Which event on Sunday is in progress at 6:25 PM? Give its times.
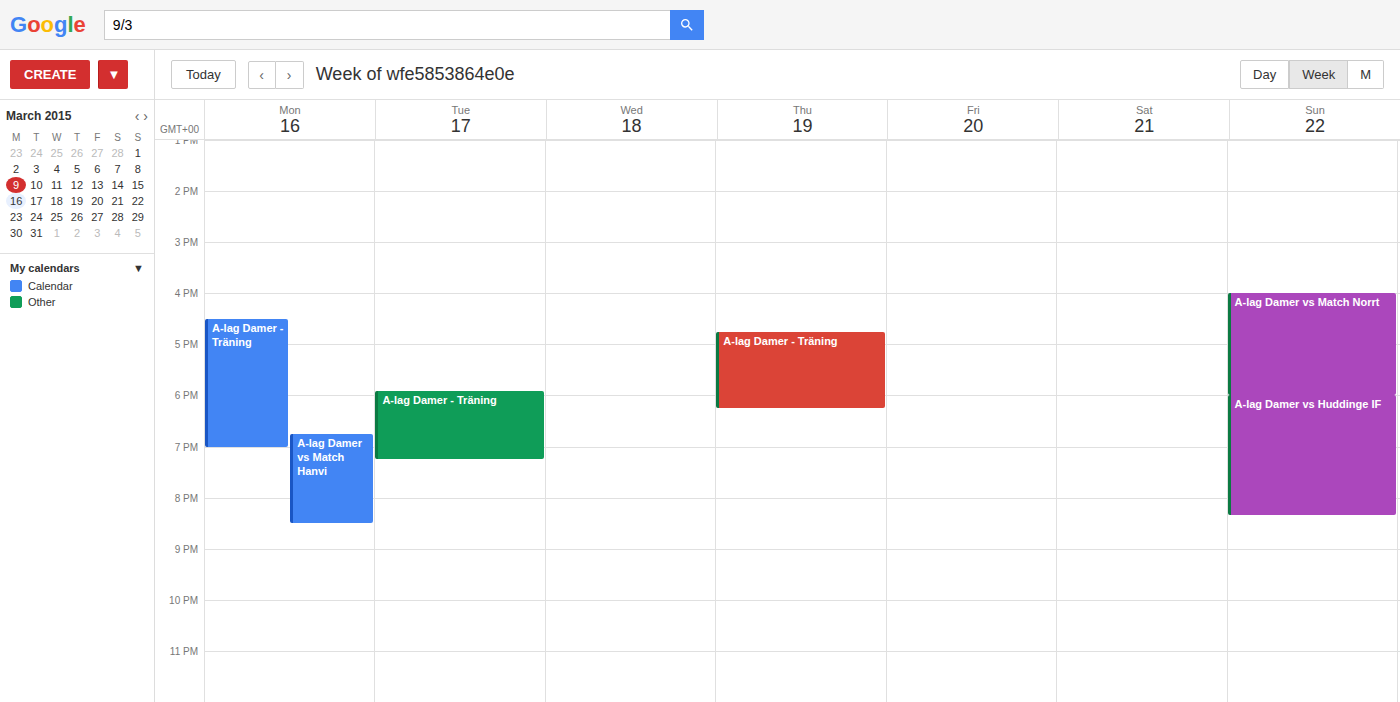
"A-lag Damer vs Huddinge IF", 6:00 PM to 8:20 PM